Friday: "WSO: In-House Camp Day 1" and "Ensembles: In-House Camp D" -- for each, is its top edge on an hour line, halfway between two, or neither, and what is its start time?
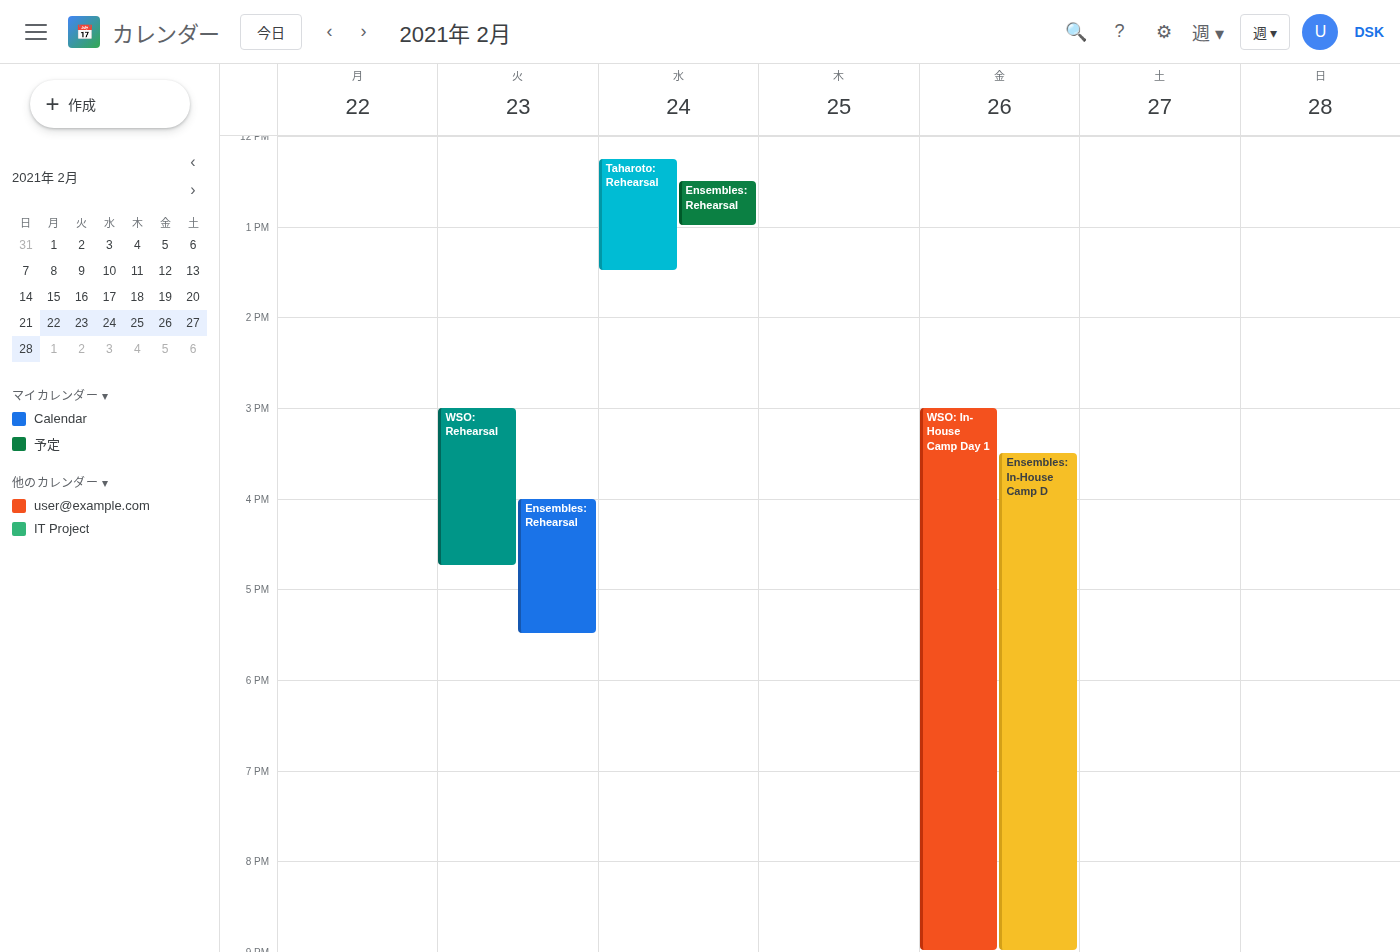
"WSO: In-House Camp Day 1": 3:00 PM, exactly on the 3 PM line. "Ensembles: In-House Camp D": 3:30 PM, halfway between the 3 PM and 4 PM lines.